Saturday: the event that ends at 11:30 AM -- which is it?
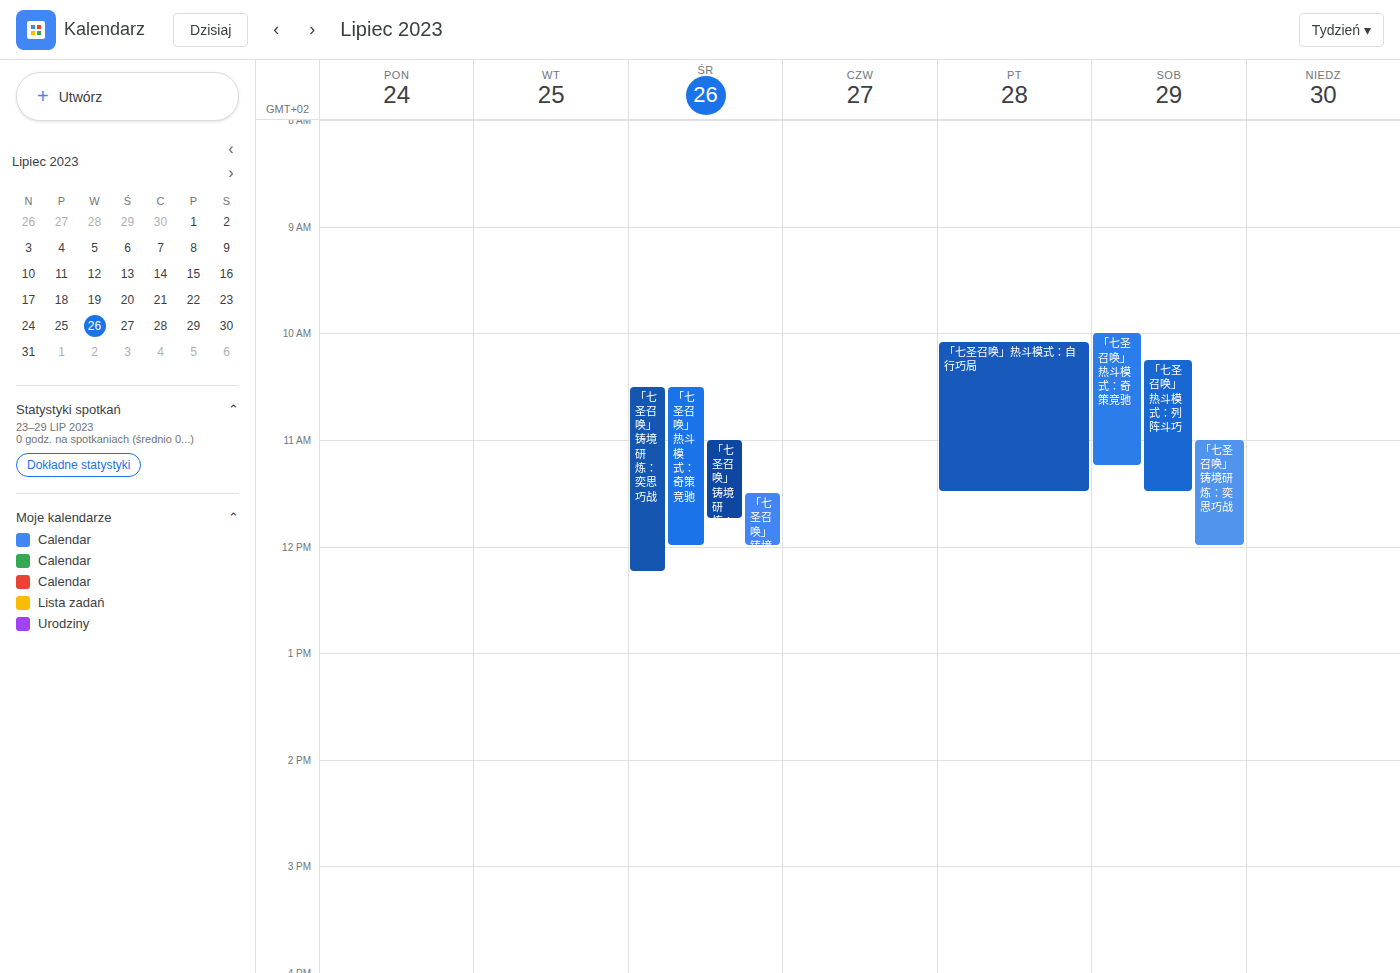
"「七圣召唤」热斗模式：列阵斗巧"